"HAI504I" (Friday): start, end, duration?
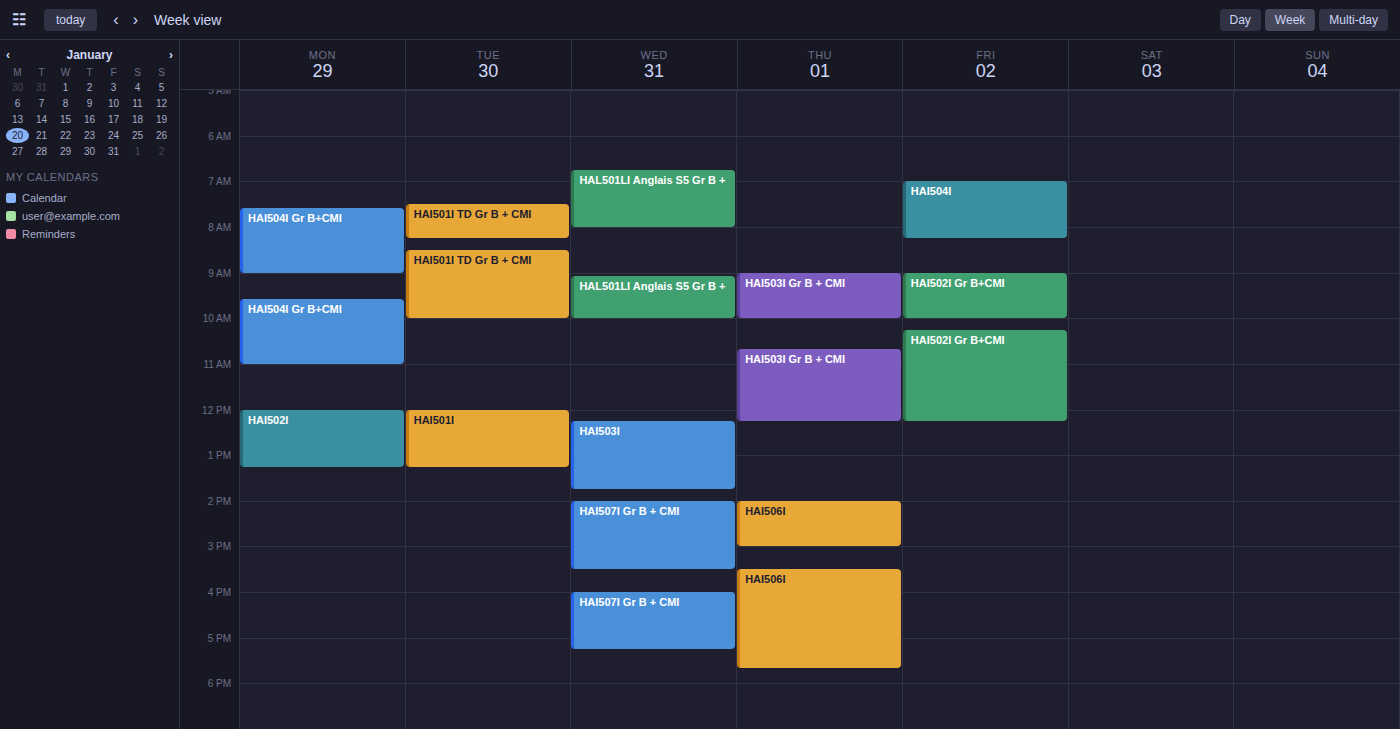
7:00 AM to 8:15 AM, 1 hour 15 minutes